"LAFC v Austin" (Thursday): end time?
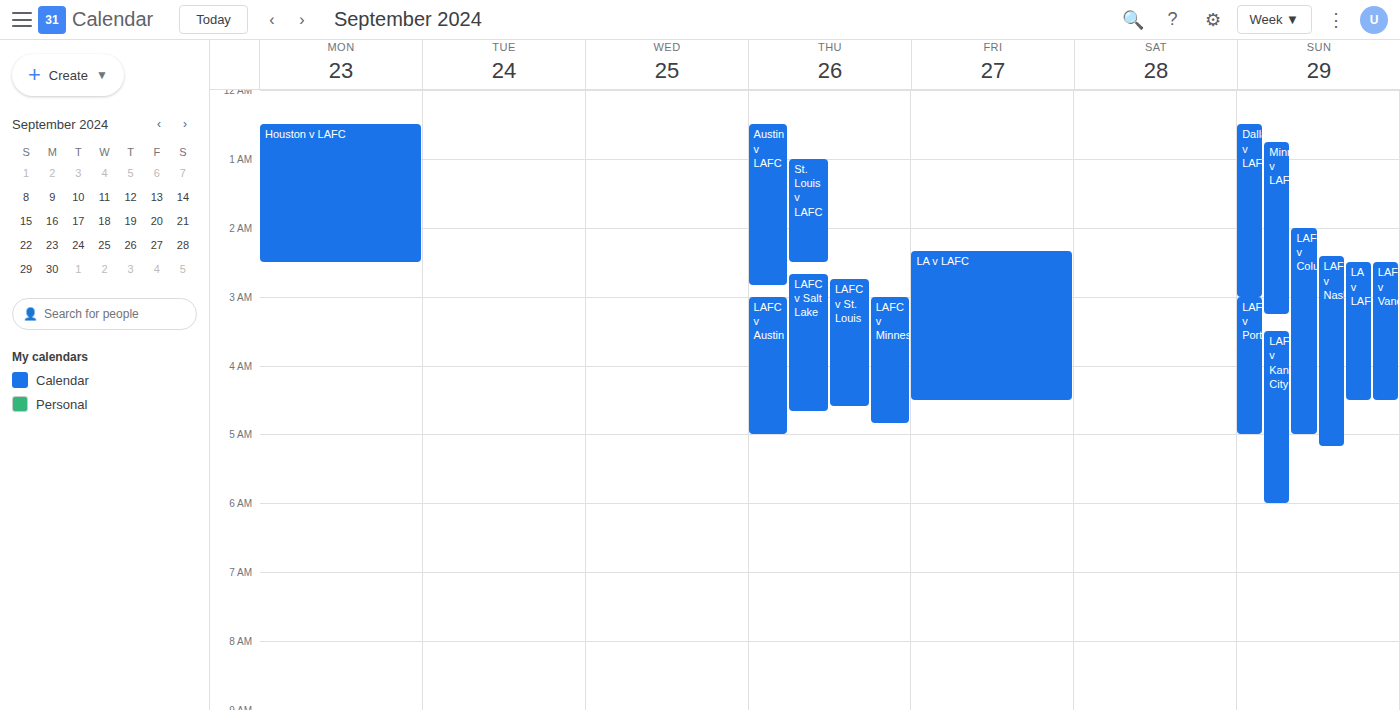
05:00